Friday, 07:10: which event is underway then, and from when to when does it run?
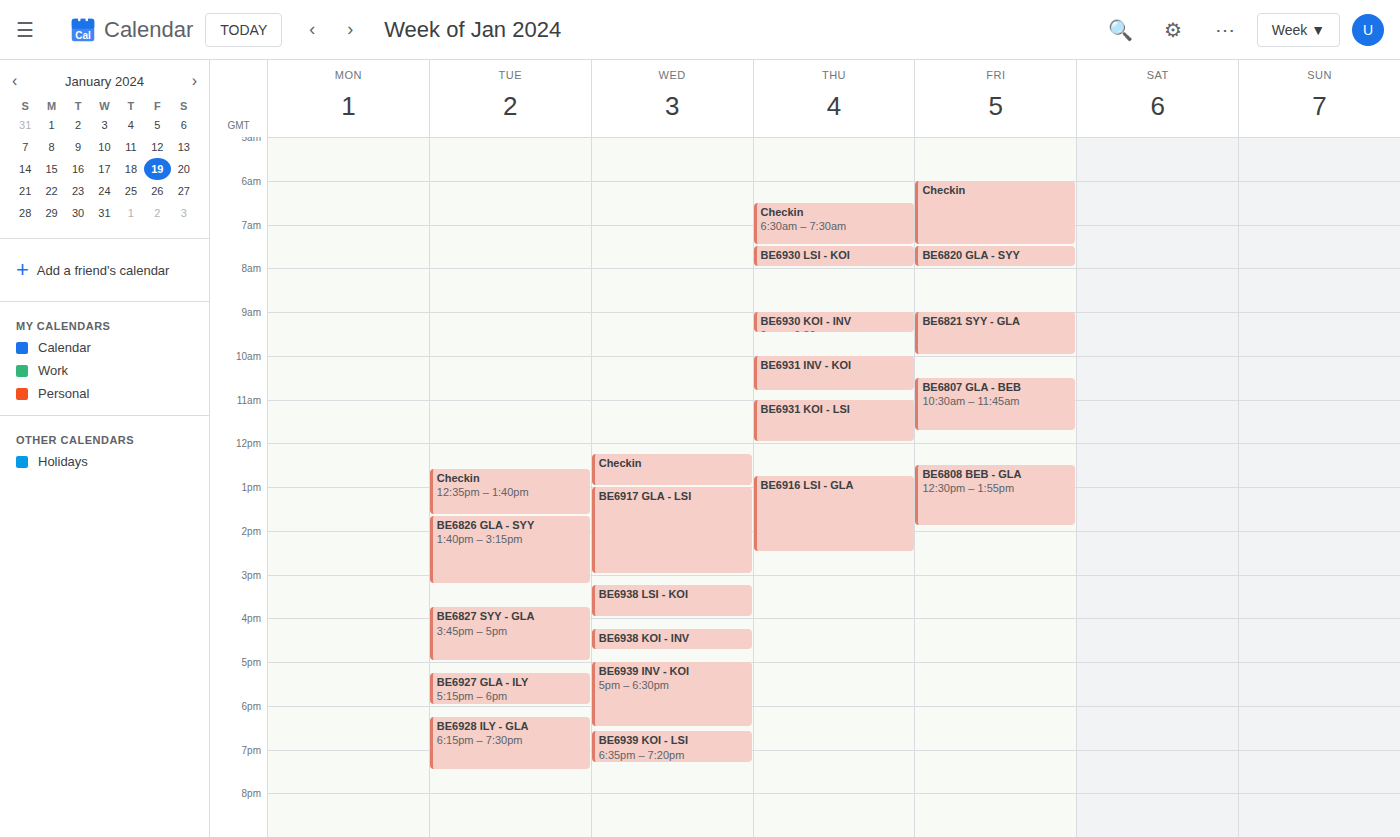
"Checkin", 06:00 to 07:30